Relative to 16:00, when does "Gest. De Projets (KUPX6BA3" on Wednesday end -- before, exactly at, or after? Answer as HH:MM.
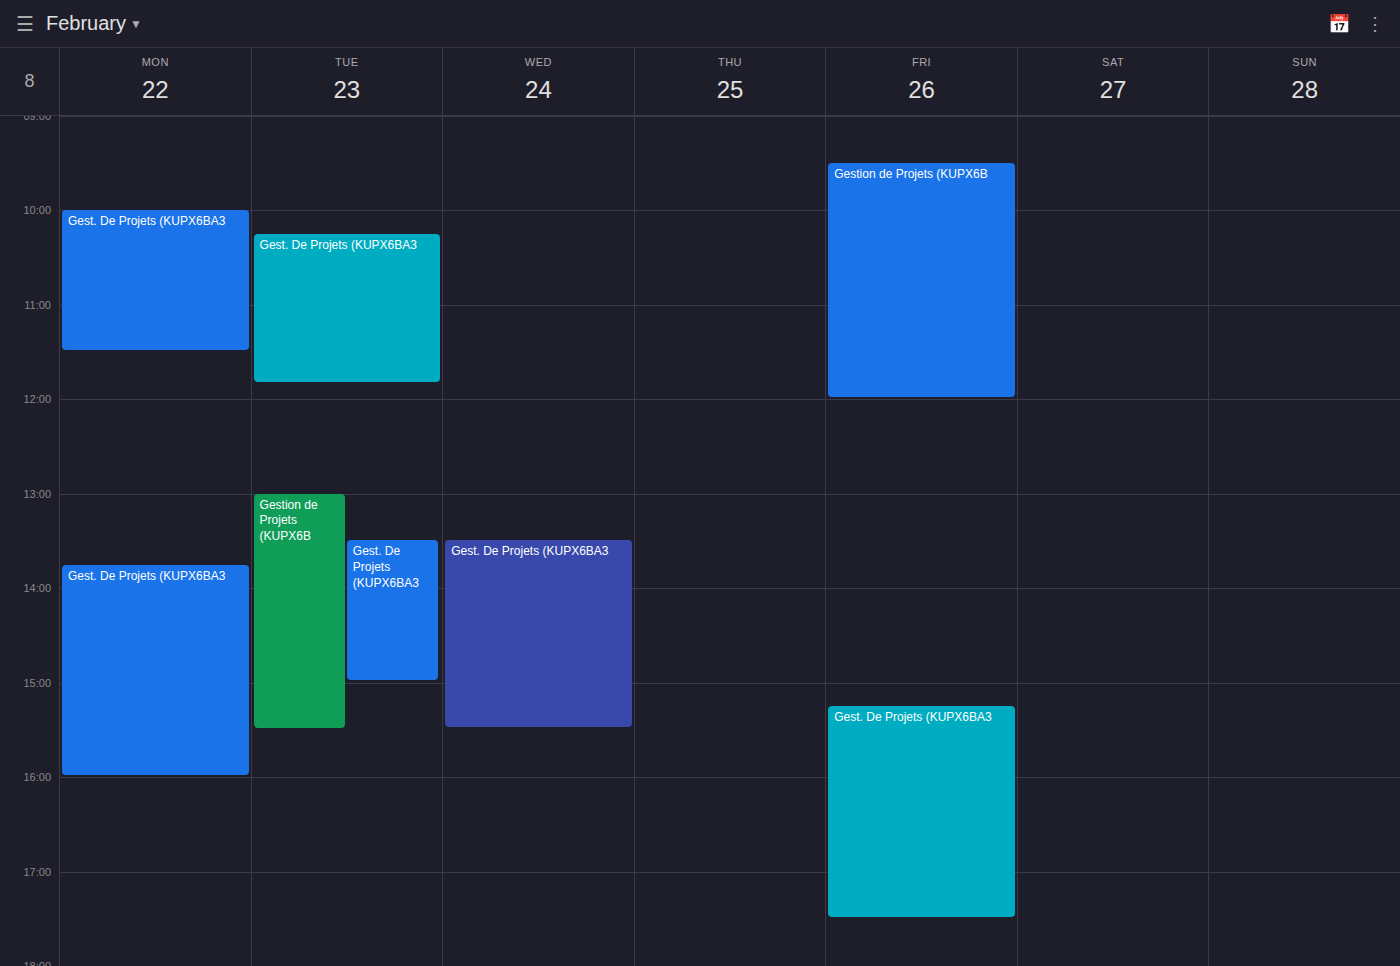
15:30 -- before 16:00, 30 minutes above the 16:00 line.